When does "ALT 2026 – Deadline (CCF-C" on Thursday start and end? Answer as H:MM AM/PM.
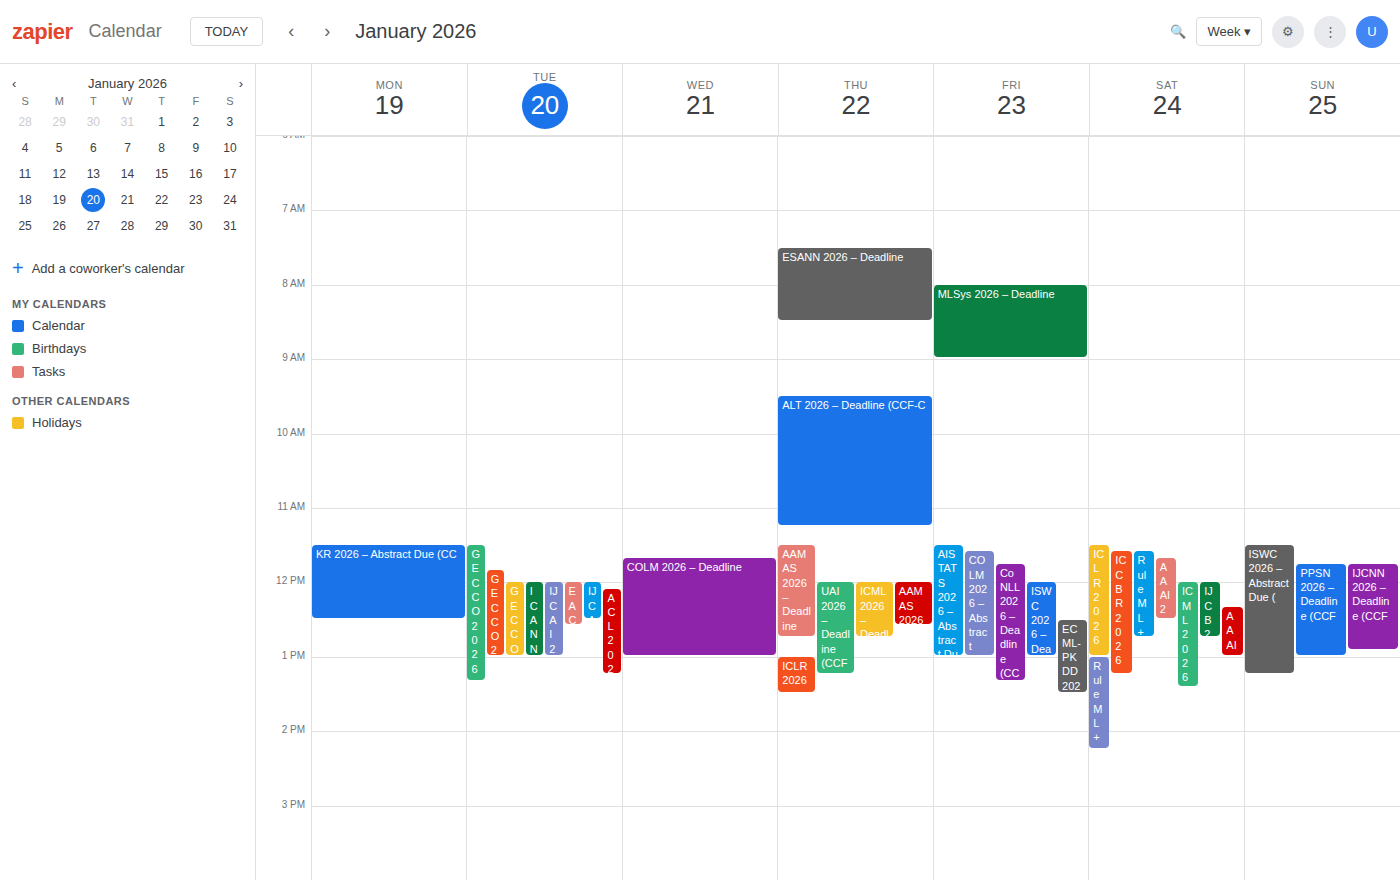
9:30 AM to 11:15 AM